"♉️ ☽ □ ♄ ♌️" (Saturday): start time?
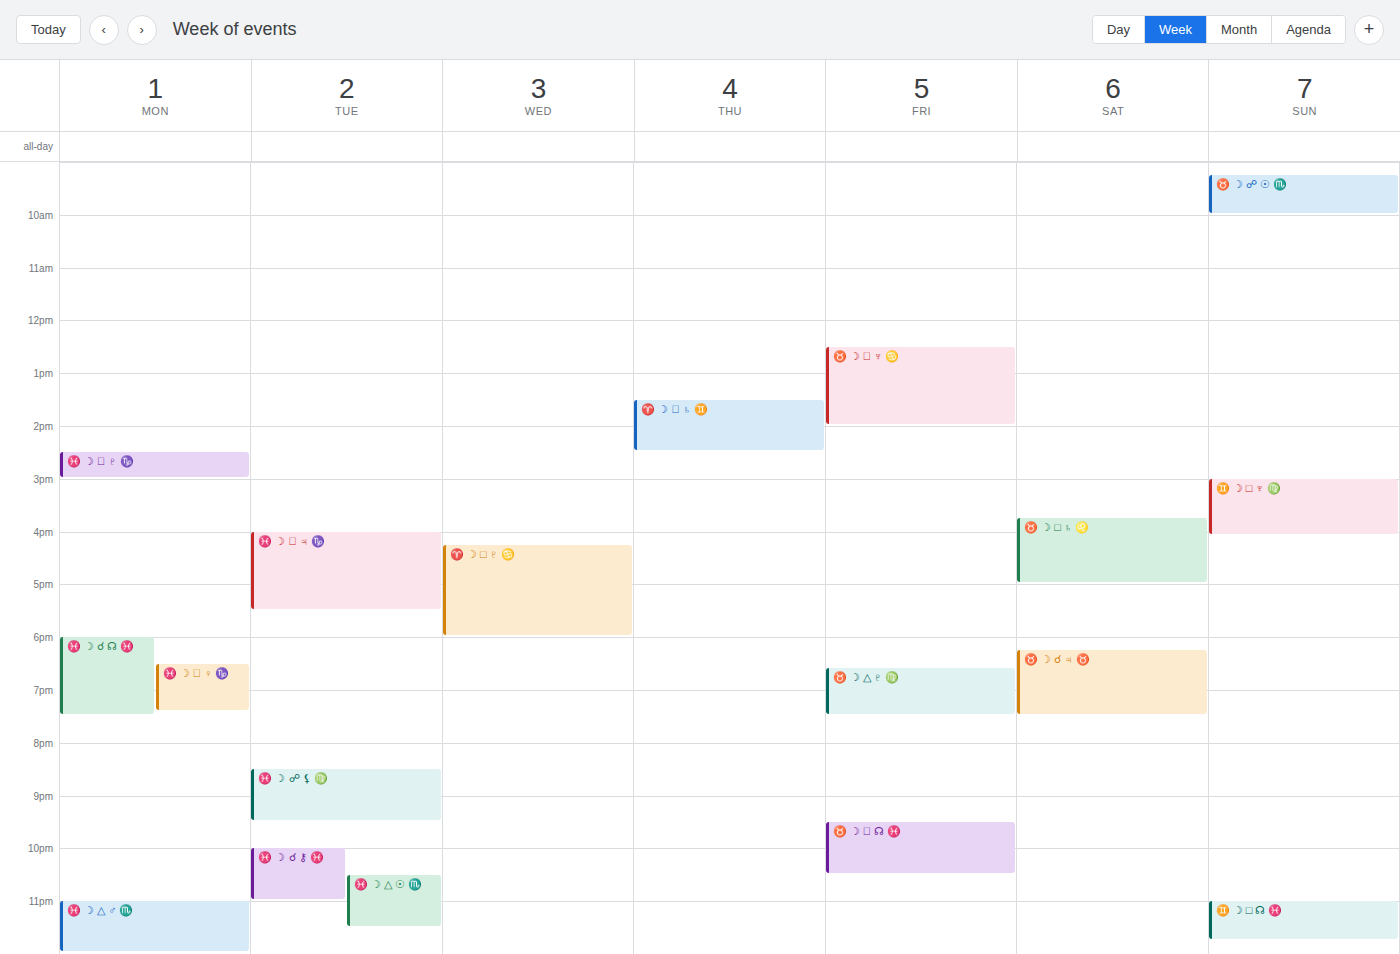
3:45 PM